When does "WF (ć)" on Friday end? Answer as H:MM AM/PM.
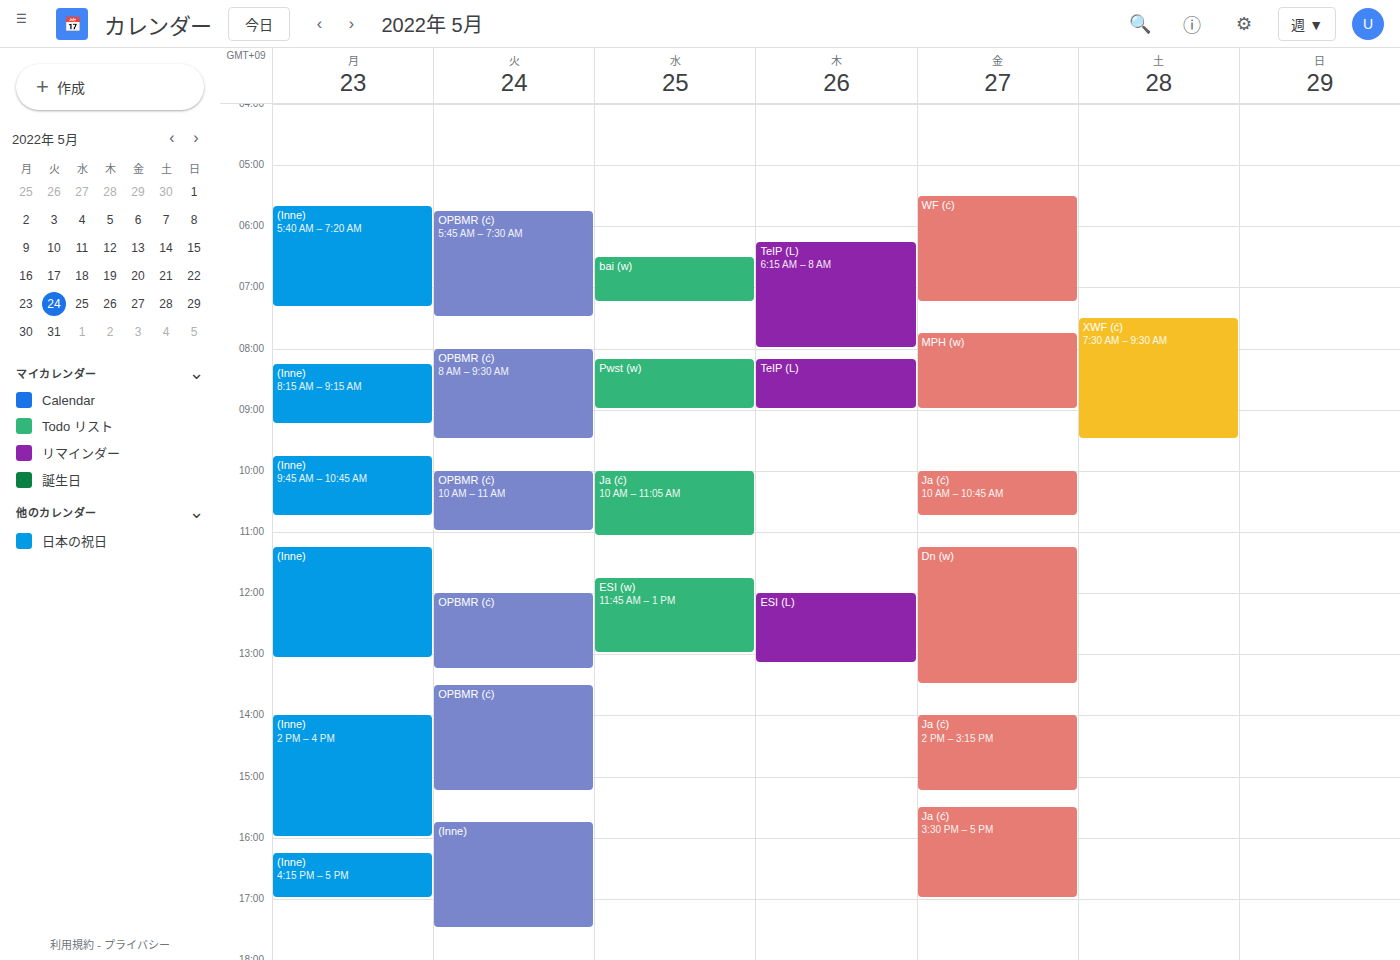
7:15 AM